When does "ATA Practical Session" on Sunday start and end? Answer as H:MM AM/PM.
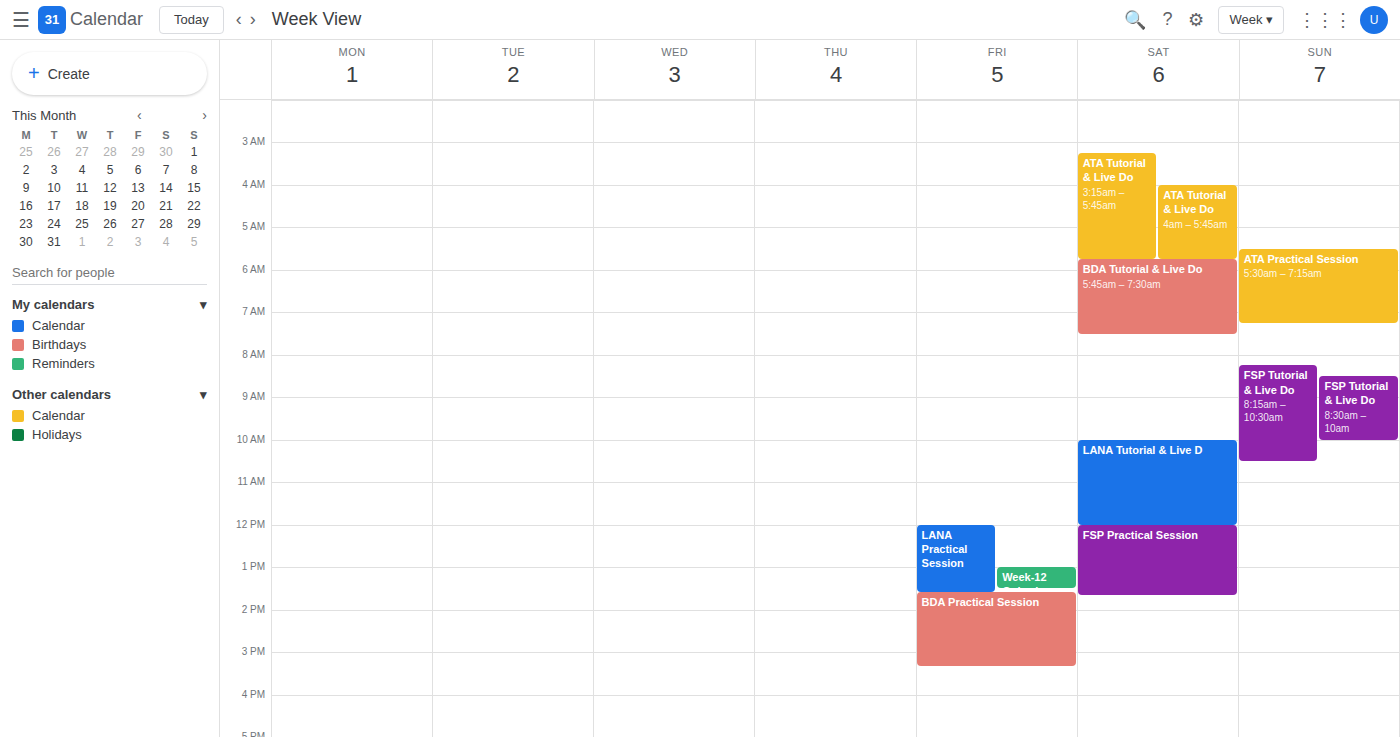
5:30 AM to 7:15 AM